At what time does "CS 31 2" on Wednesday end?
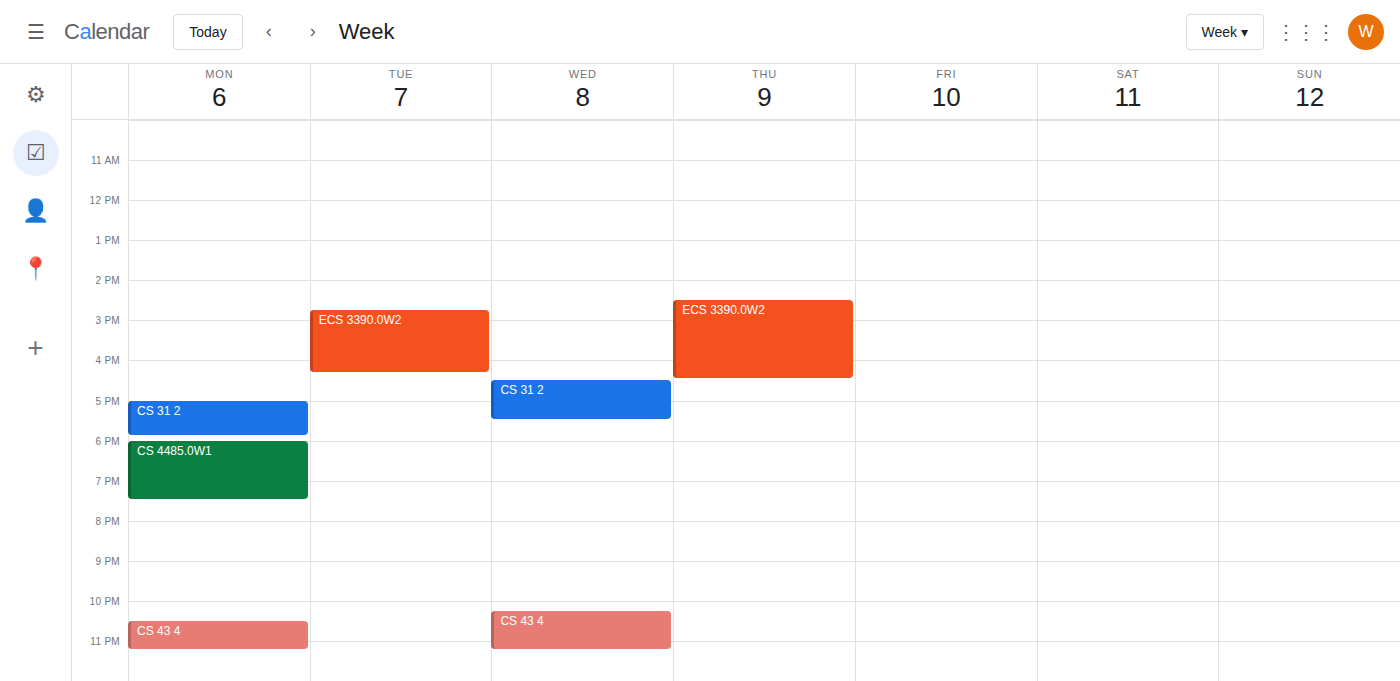
5:30 PM